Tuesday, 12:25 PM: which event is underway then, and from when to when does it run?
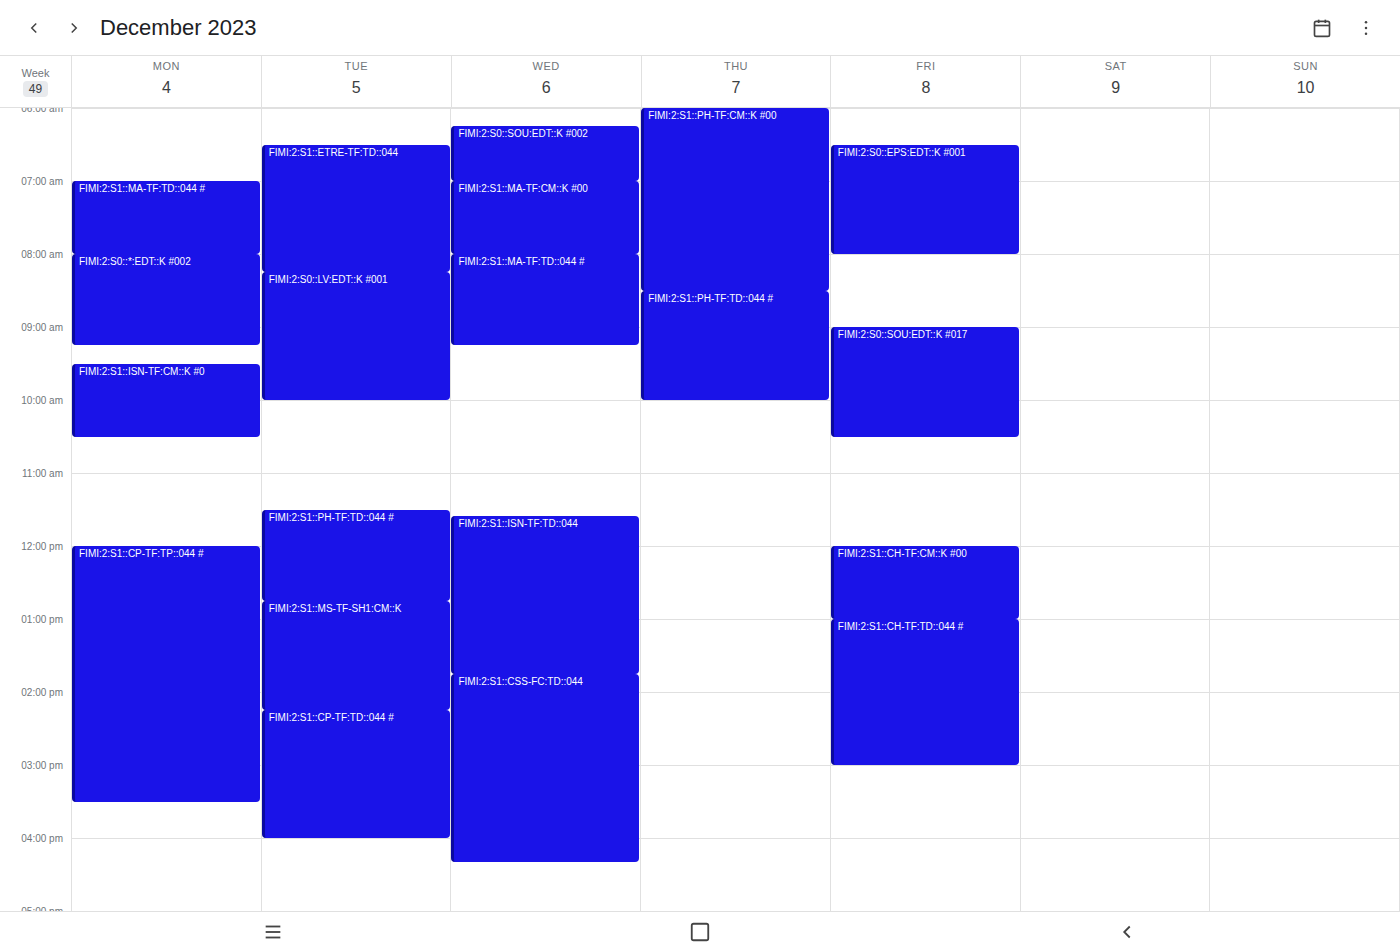
"FIMI:2:S1::PH-TF:TD::044 #", 11:30 AM to 12:45 PM